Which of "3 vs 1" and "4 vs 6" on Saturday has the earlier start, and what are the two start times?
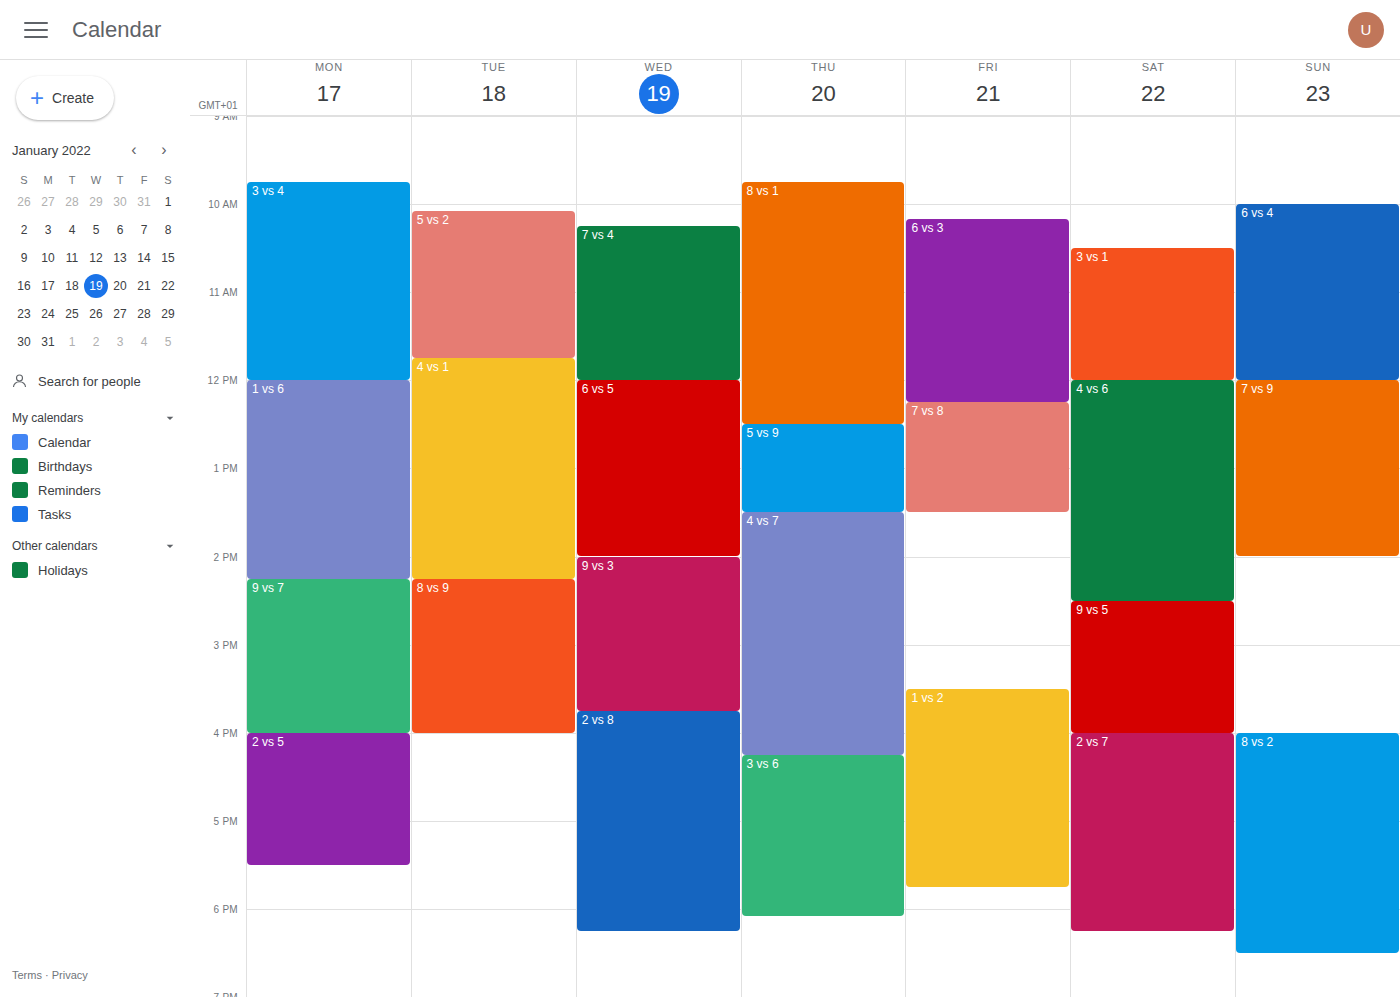
"3 vs 1" 10:30 AM; "4 vs 6" 12:00 PM.